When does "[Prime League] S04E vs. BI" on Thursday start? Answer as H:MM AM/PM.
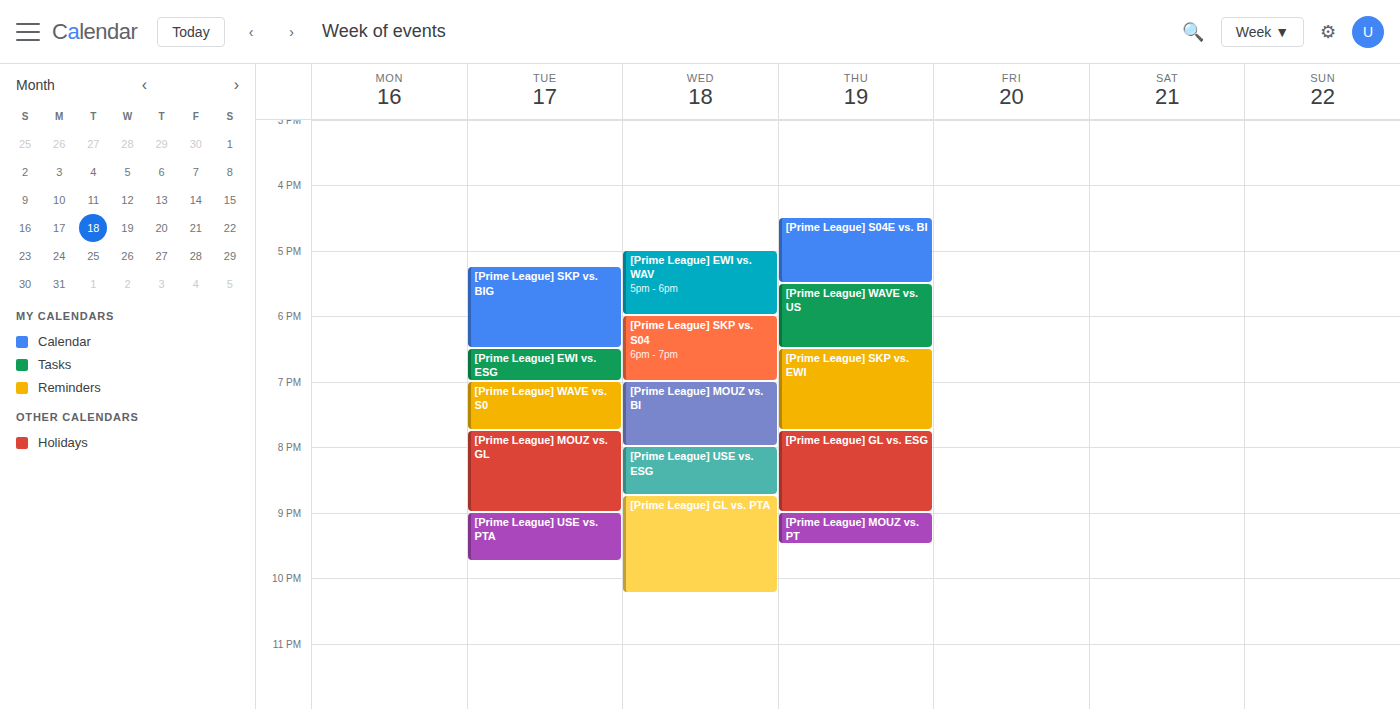
4:30 PM